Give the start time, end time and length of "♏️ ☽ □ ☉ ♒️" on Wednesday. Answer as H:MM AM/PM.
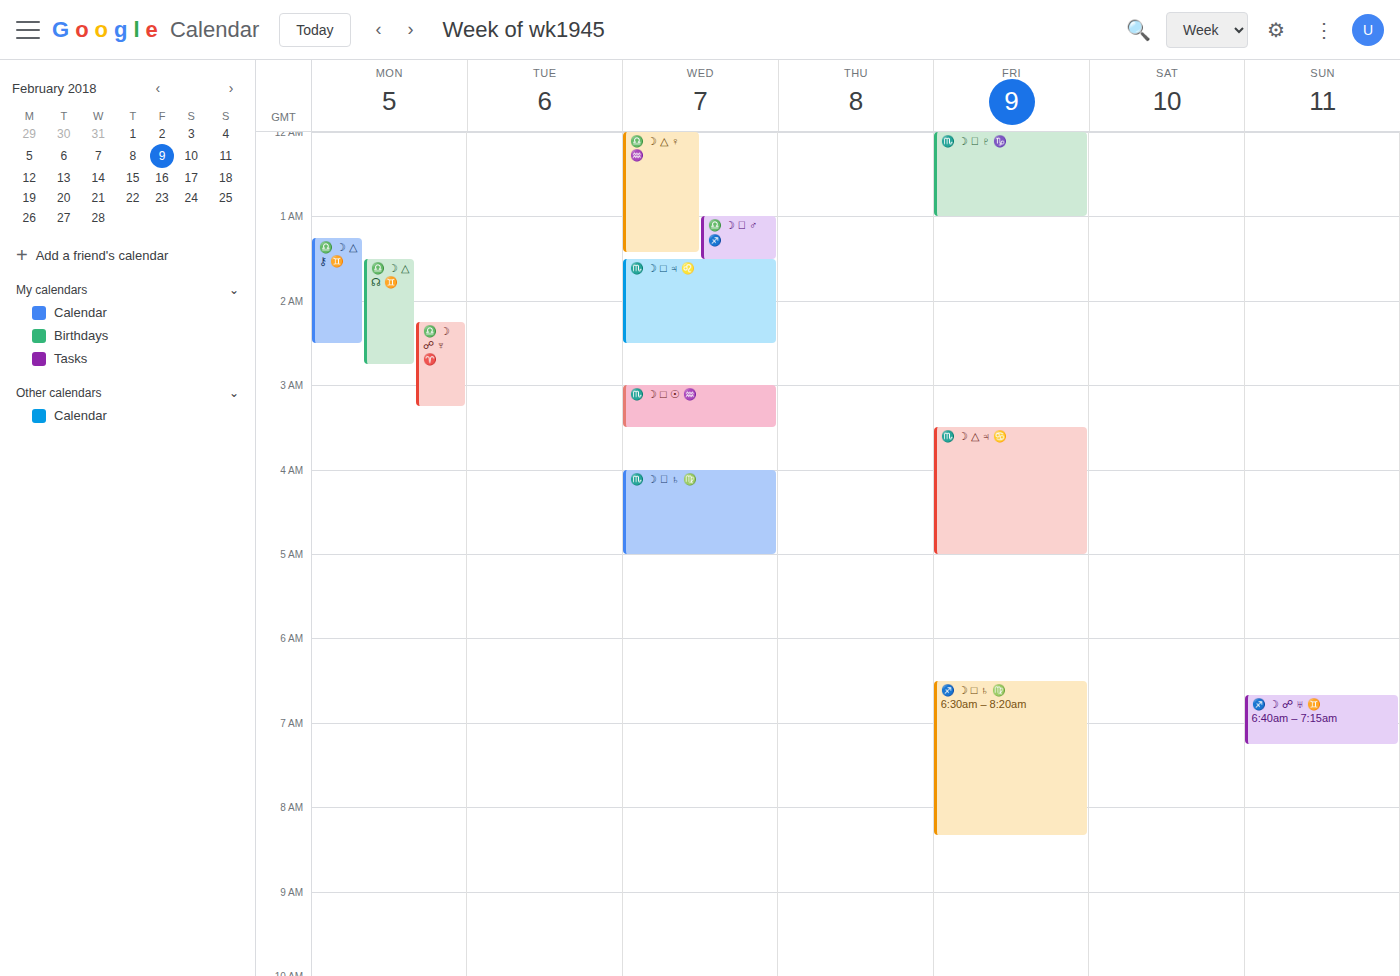
3:00 AM to 3:30 AM, 30 minutes